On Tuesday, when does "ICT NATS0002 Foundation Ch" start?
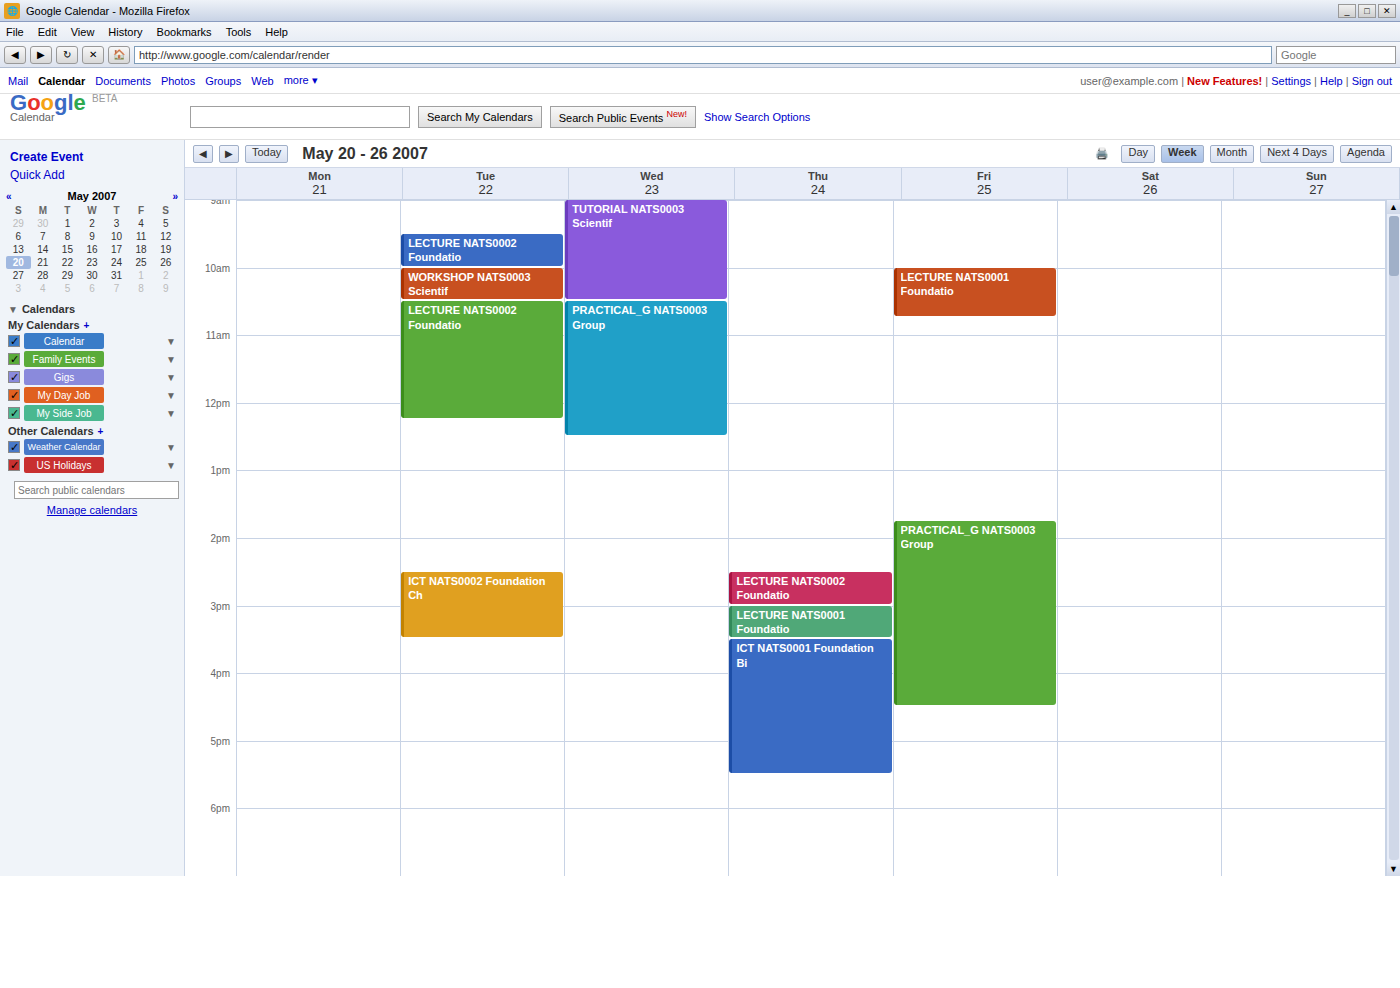
2:30 PM